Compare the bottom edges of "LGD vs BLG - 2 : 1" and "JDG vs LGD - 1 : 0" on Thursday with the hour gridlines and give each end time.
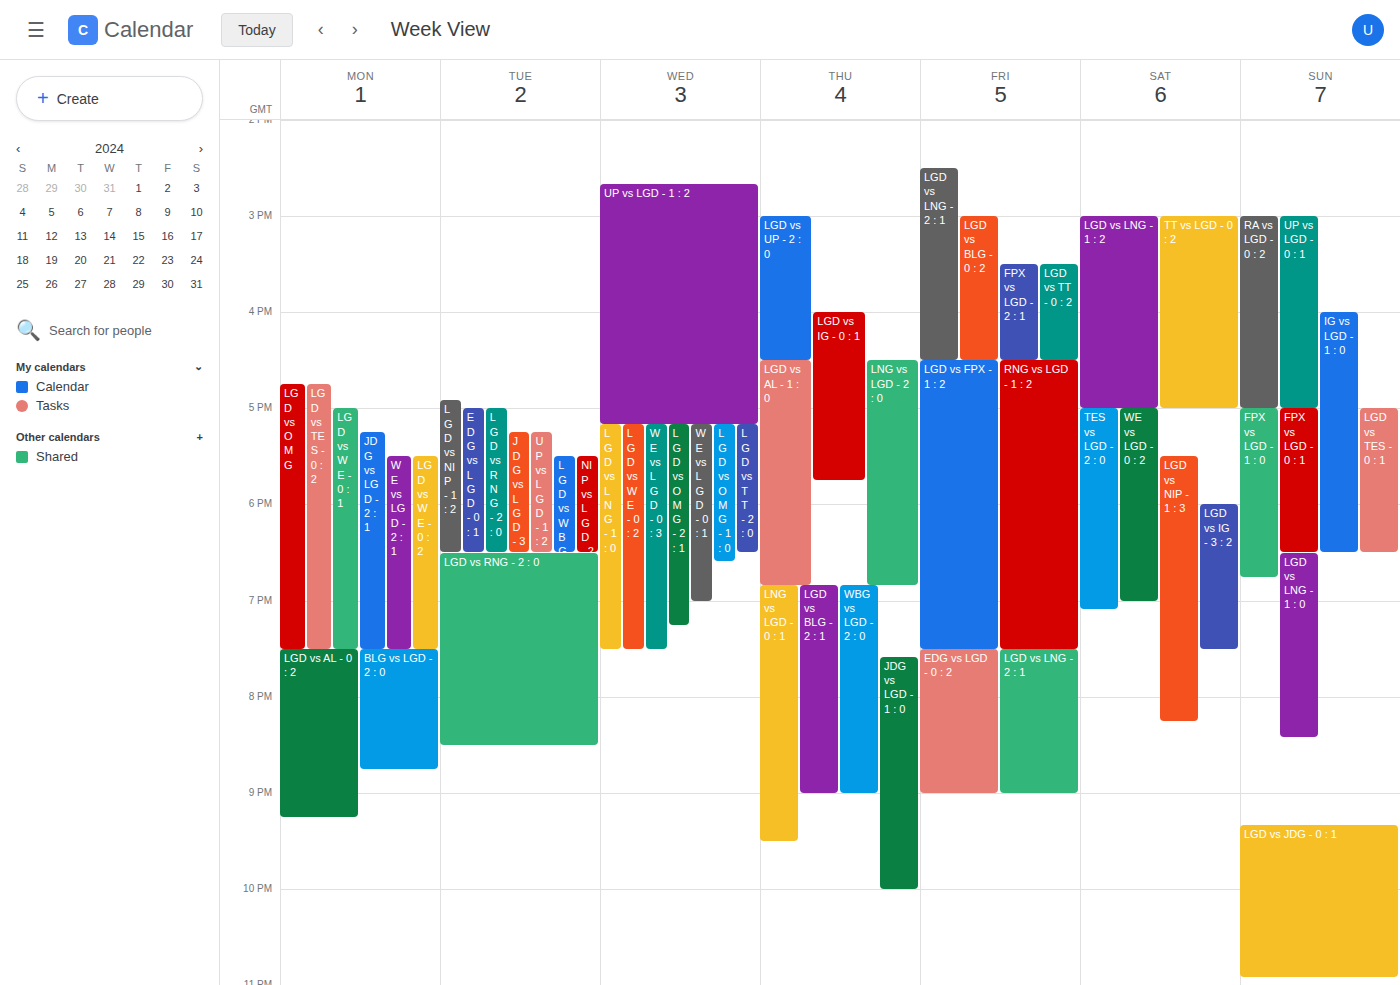
"LGD vs BLG - 2 : 1": 9:00 PM, exactly on the 9 PM line. "JDG vs LGD - 1 : 0": 10:00 PM, exactly on the 10 PM line.